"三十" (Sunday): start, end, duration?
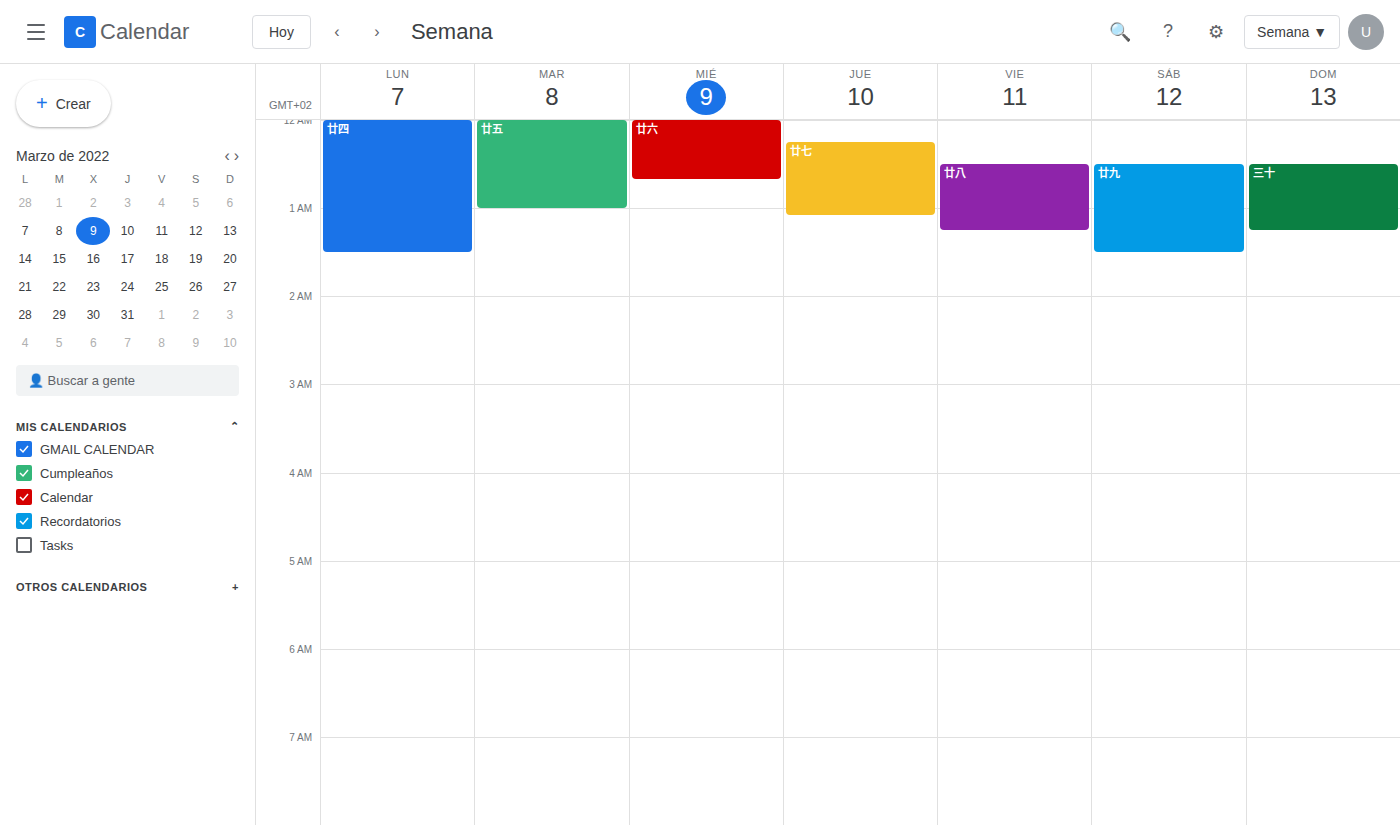
12:30 AM to 1:15 AM, 45 minutes